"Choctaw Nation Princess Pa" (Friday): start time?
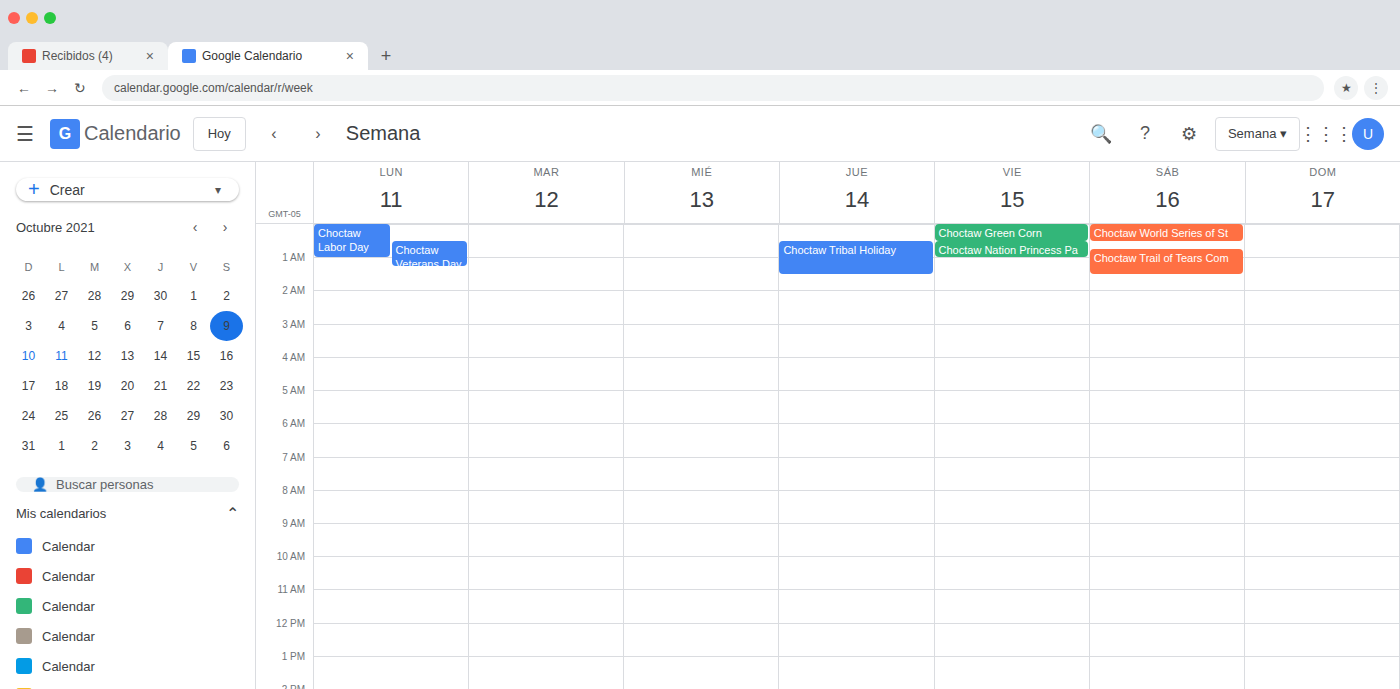
12:30 AM